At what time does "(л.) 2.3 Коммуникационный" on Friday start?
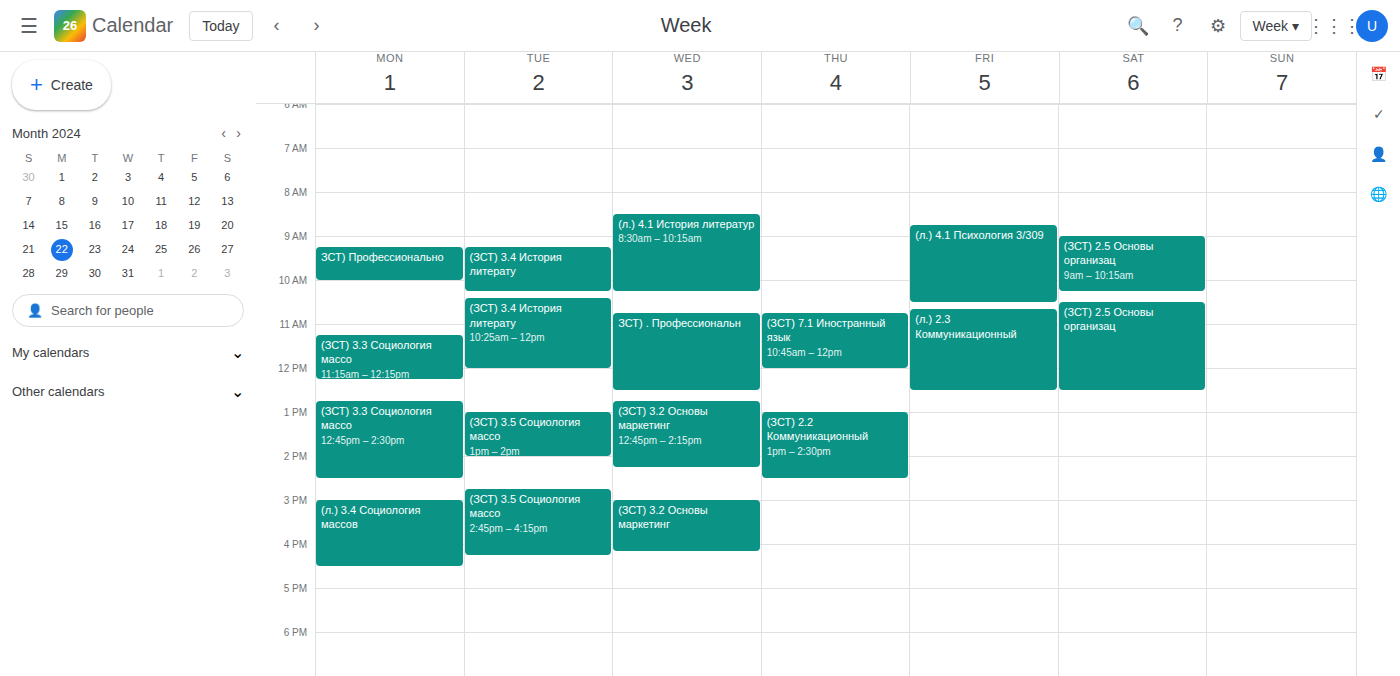
10:40 AM